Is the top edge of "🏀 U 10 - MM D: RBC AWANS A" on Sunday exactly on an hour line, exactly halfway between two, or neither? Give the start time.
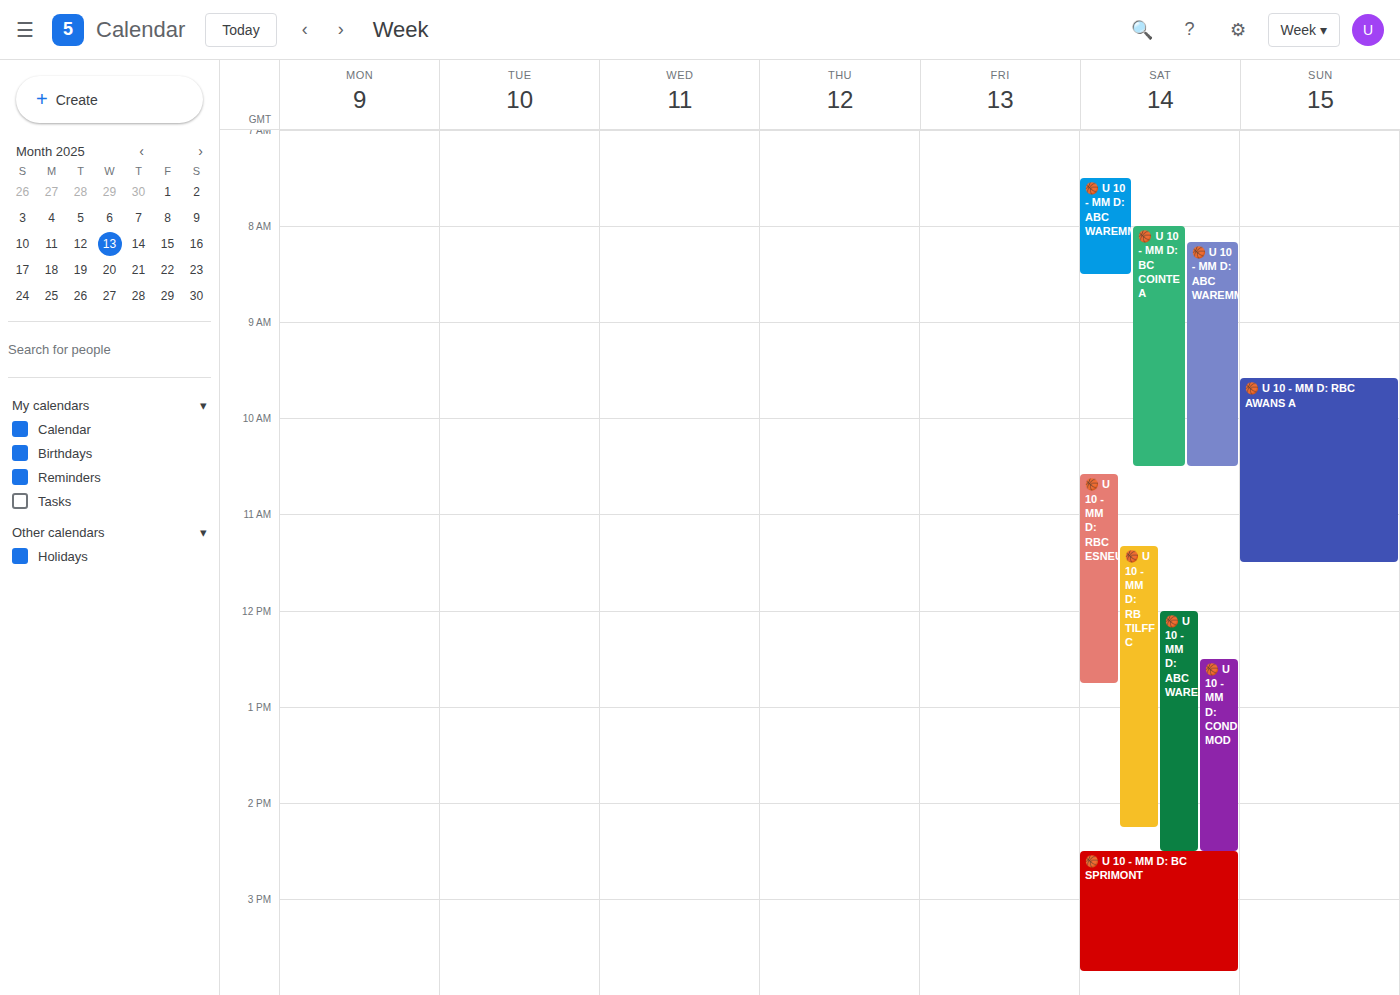
9:35 AM -- neither: 35 minutes below the 9 AM line and 25 minutes above the 10 AM line.